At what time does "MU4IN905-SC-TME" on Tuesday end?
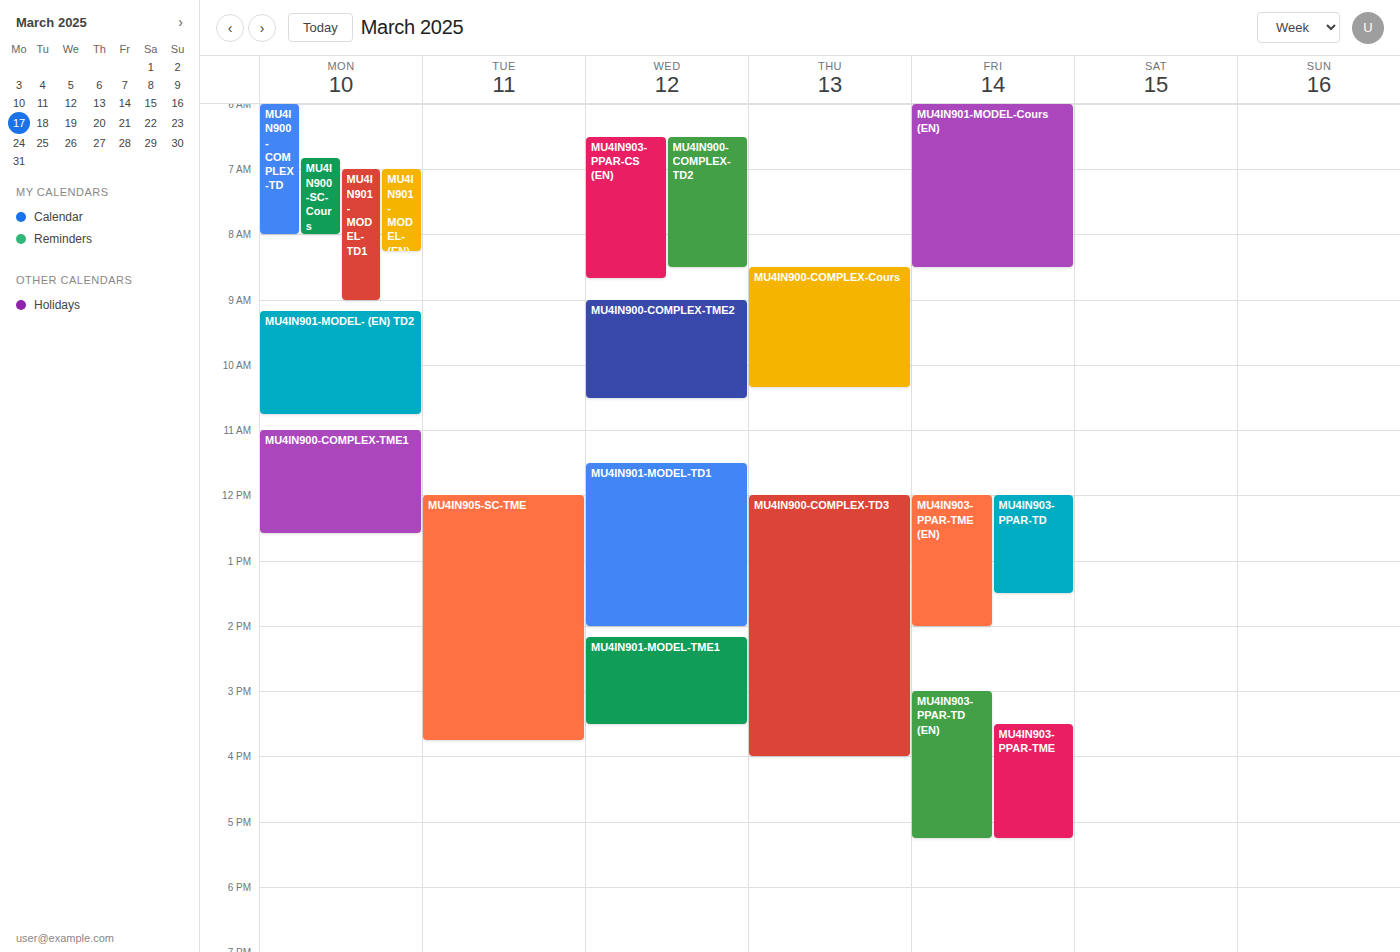
3:45 PM